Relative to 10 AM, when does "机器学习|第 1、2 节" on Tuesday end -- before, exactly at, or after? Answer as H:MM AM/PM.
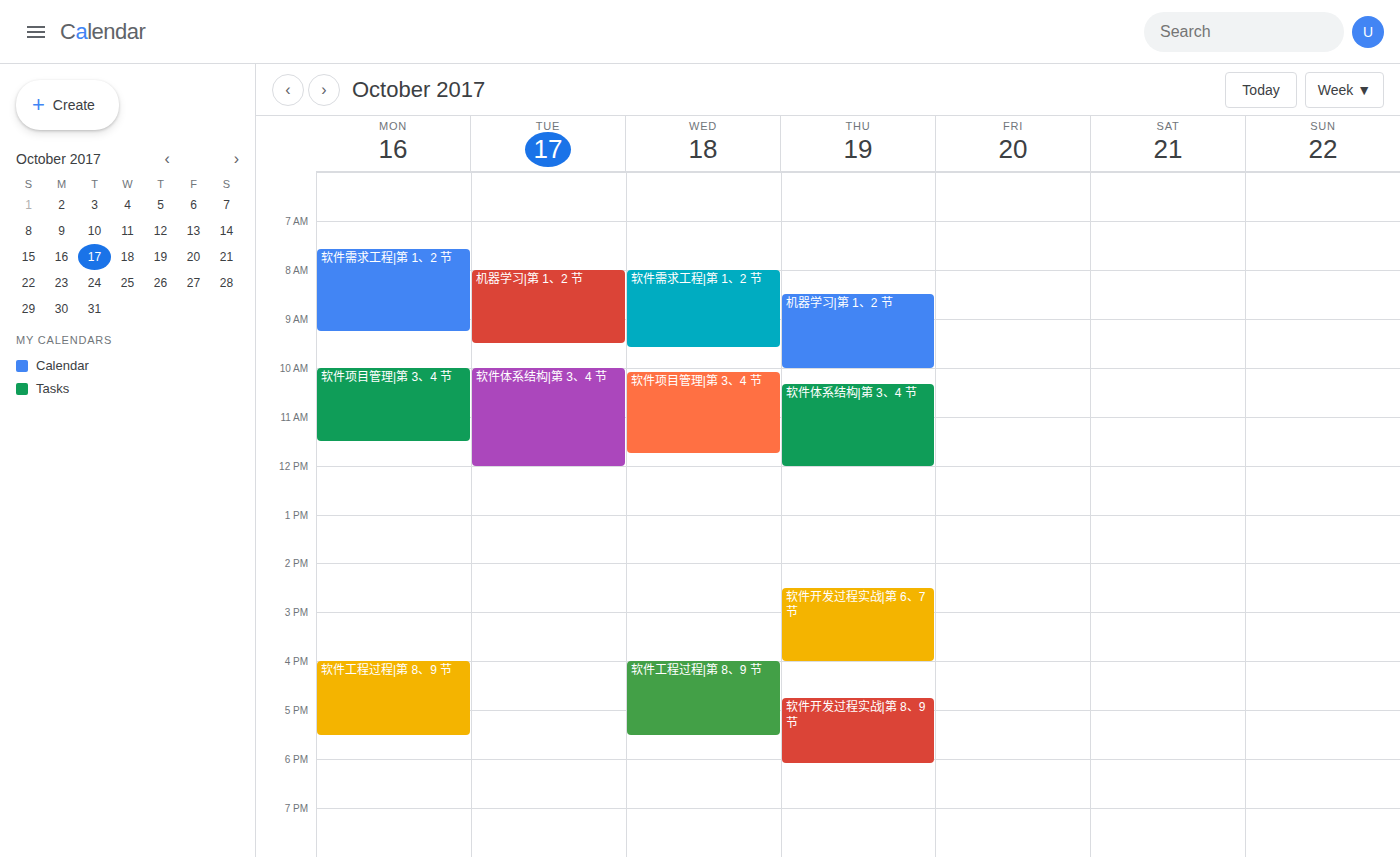
9:30 AM -- before 10 AM, 30 minutes above the 10 AM line.